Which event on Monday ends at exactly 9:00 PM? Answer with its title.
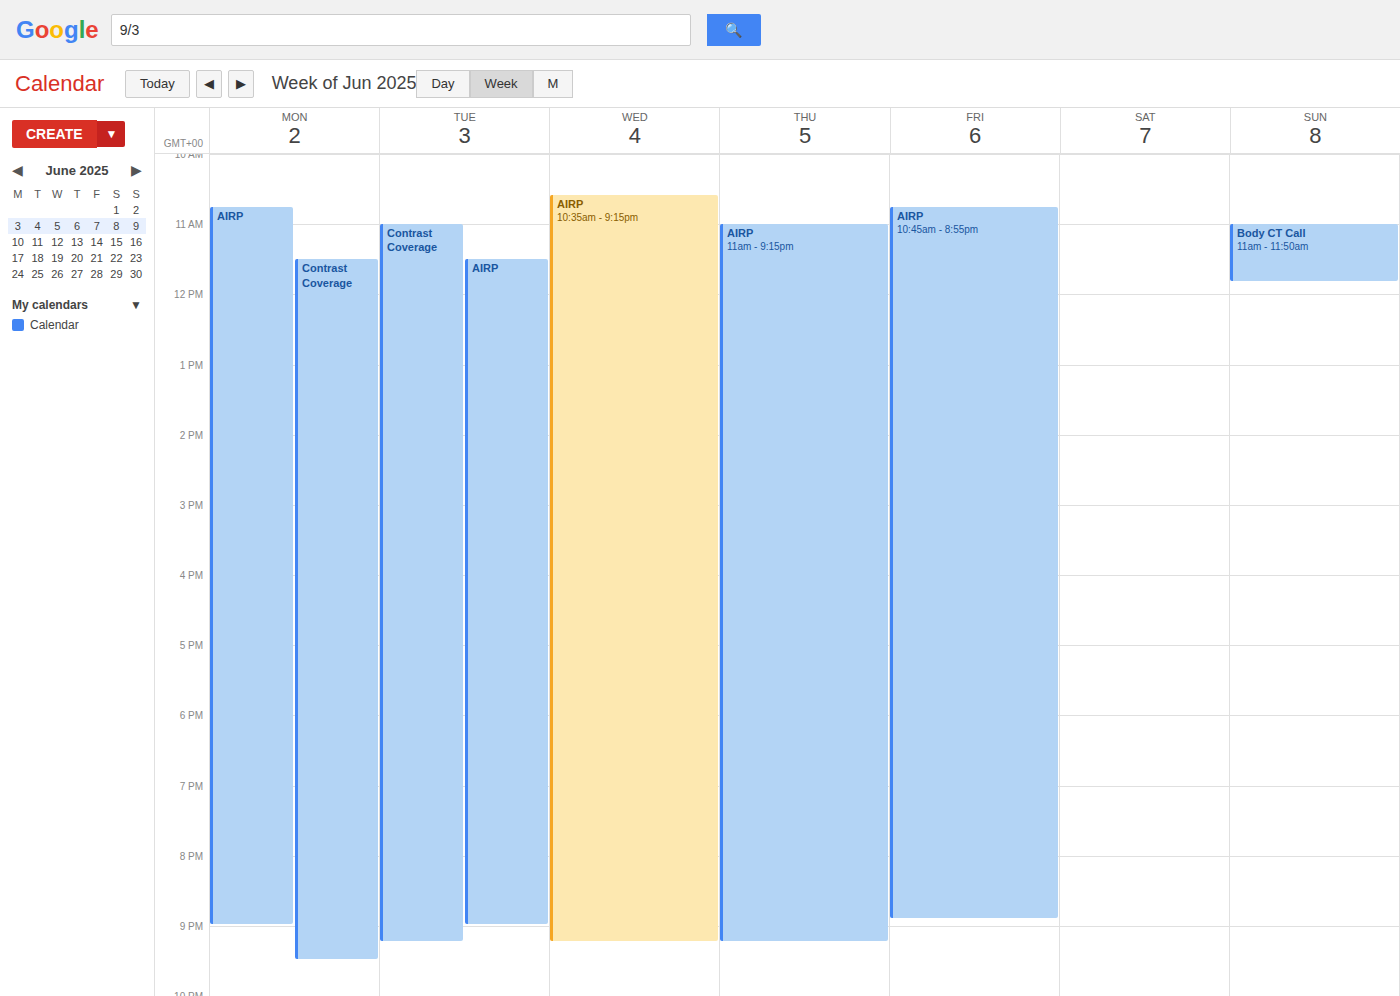
"AIRP"